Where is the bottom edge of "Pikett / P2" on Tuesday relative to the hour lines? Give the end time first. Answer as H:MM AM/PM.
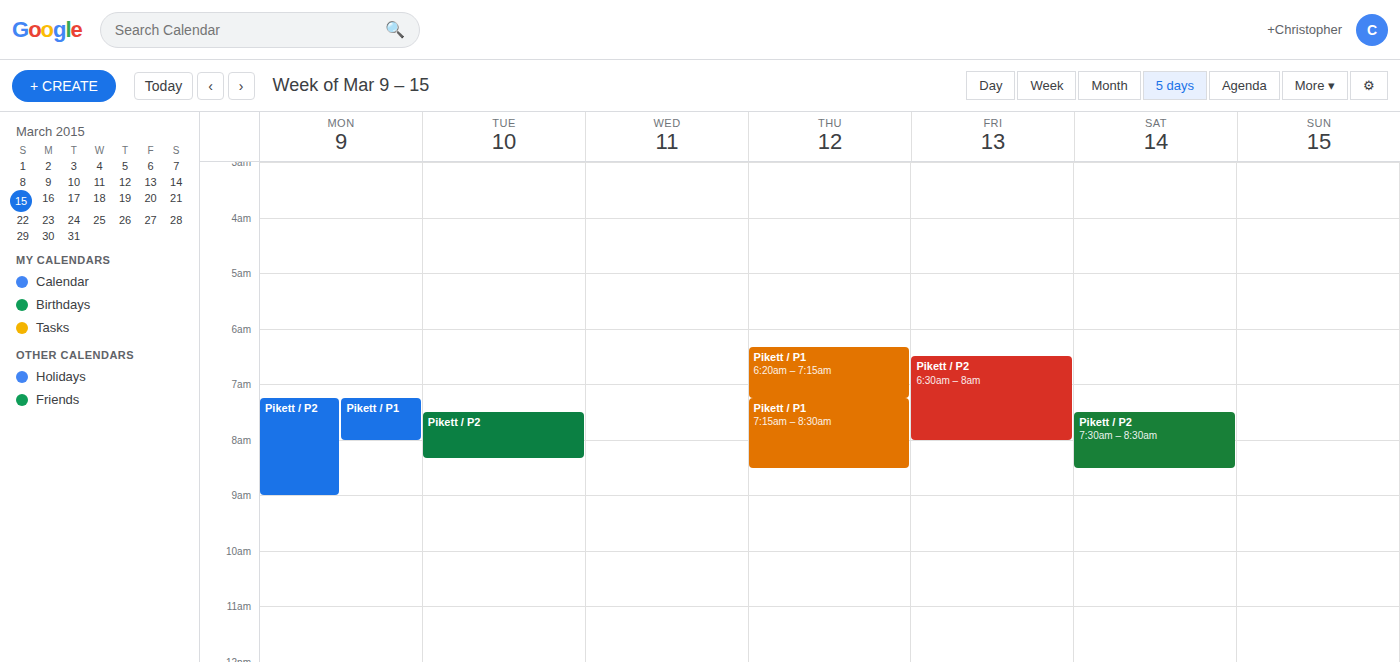
8:20 AM -- neither: 20 minutes below the 8 AM line and 40 minutes above the 9 AM line.